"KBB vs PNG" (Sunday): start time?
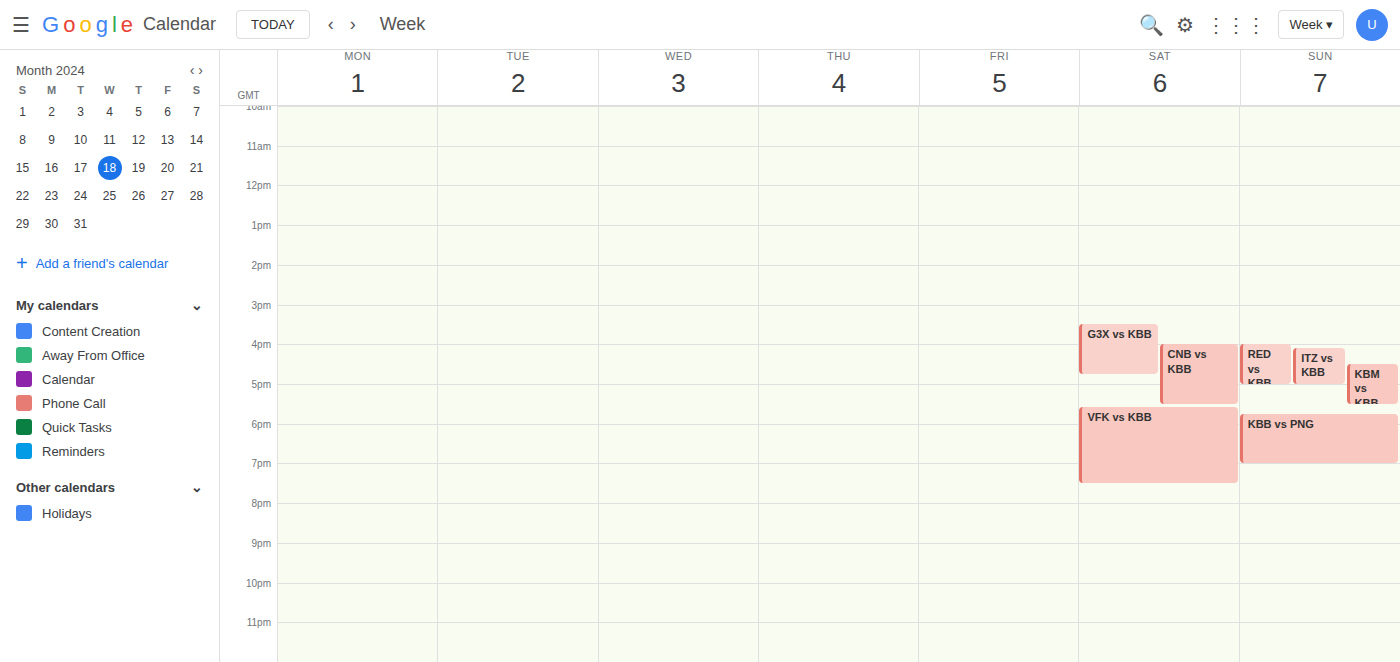
5:45 PM